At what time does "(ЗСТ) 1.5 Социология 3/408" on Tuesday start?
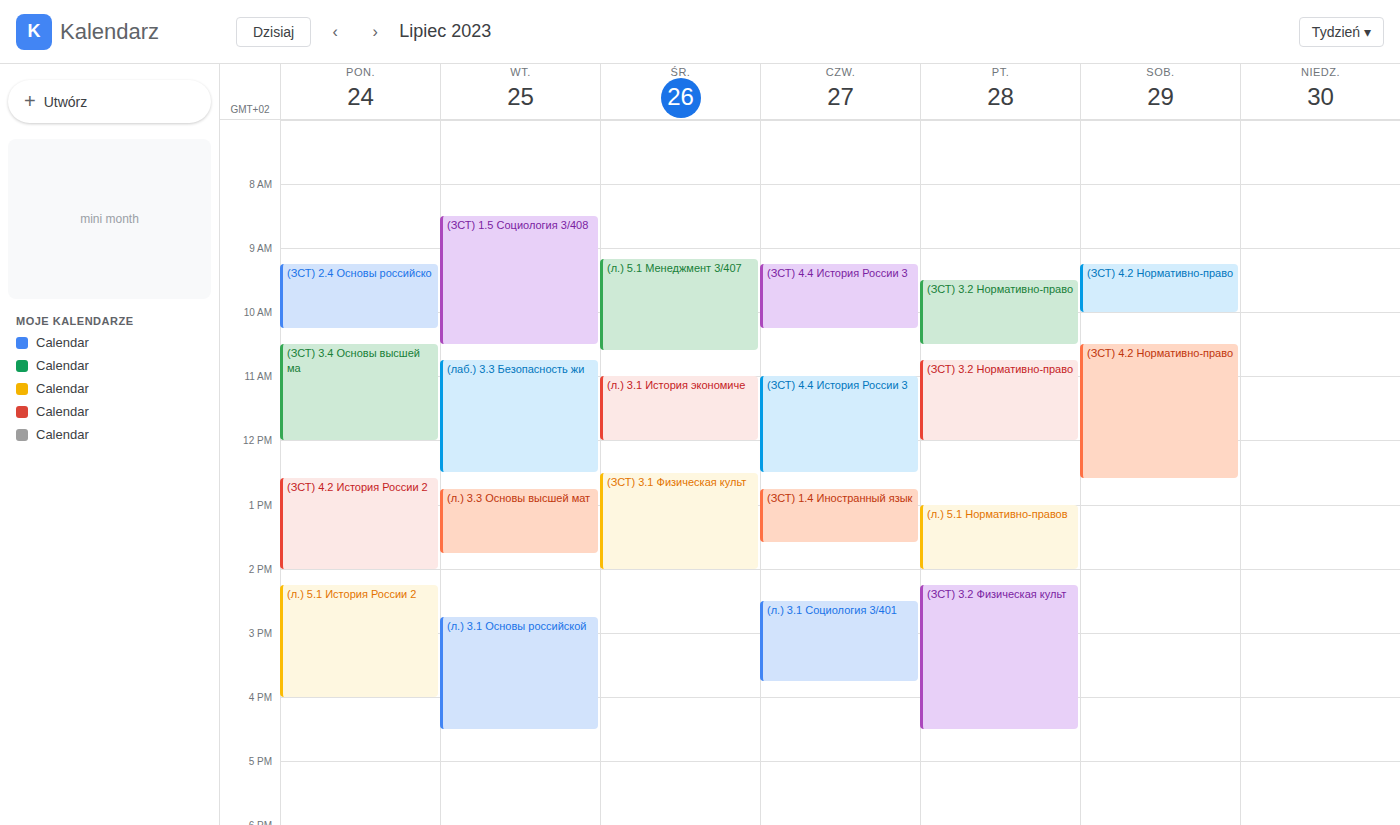
08:30